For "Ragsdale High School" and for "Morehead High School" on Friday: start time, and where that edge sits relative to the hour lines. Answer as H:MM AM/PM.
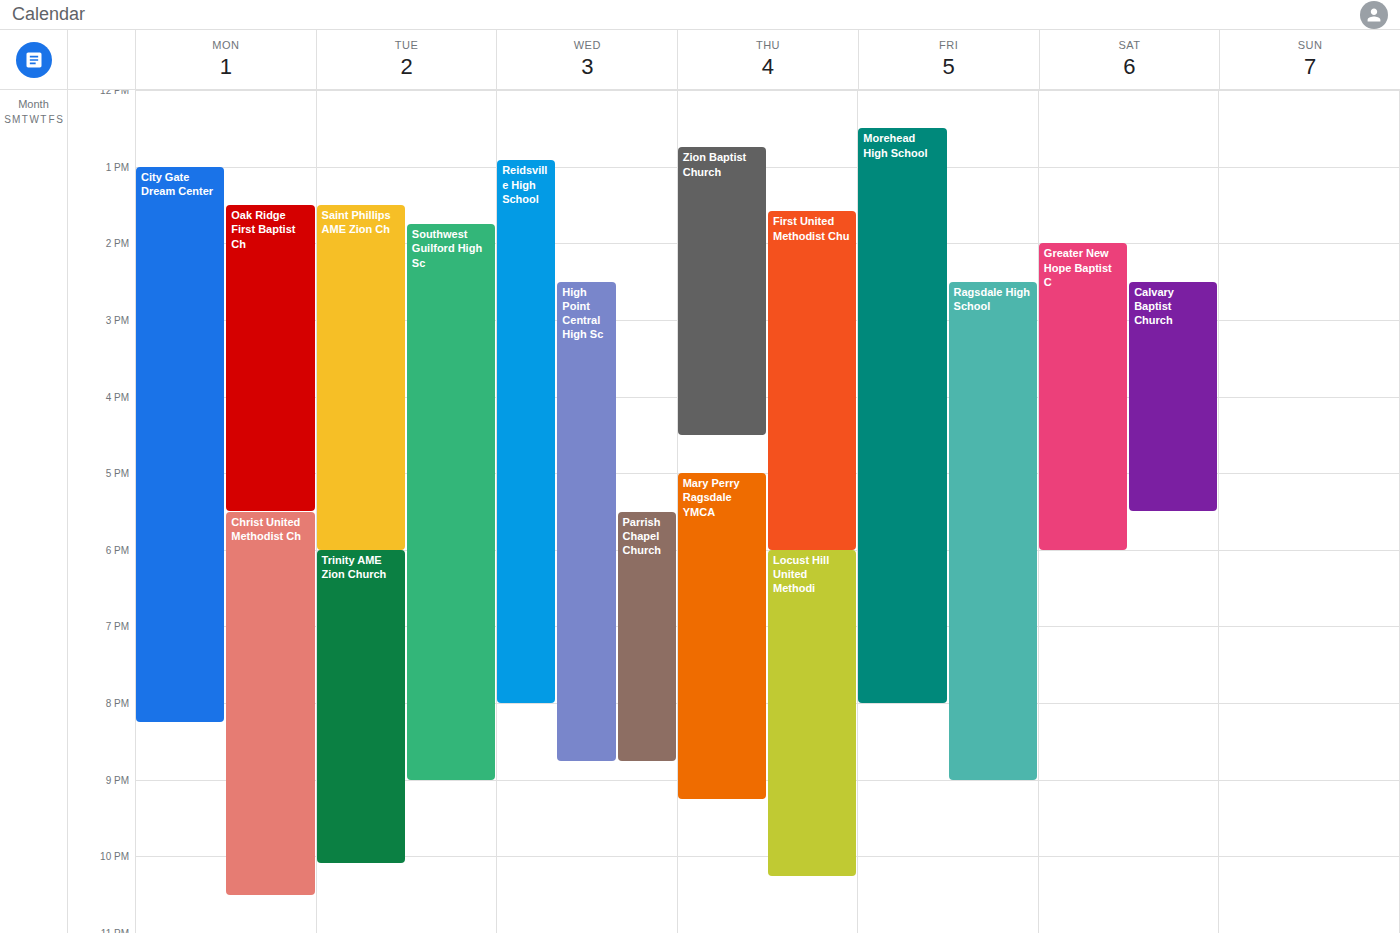
"Ragsdale High School": 2:30 PM, halfway between the 2 PM and 3 PM lines. "Morehead High School": 12:30 PM, halfway between the 12 PM and 1 PM lines.